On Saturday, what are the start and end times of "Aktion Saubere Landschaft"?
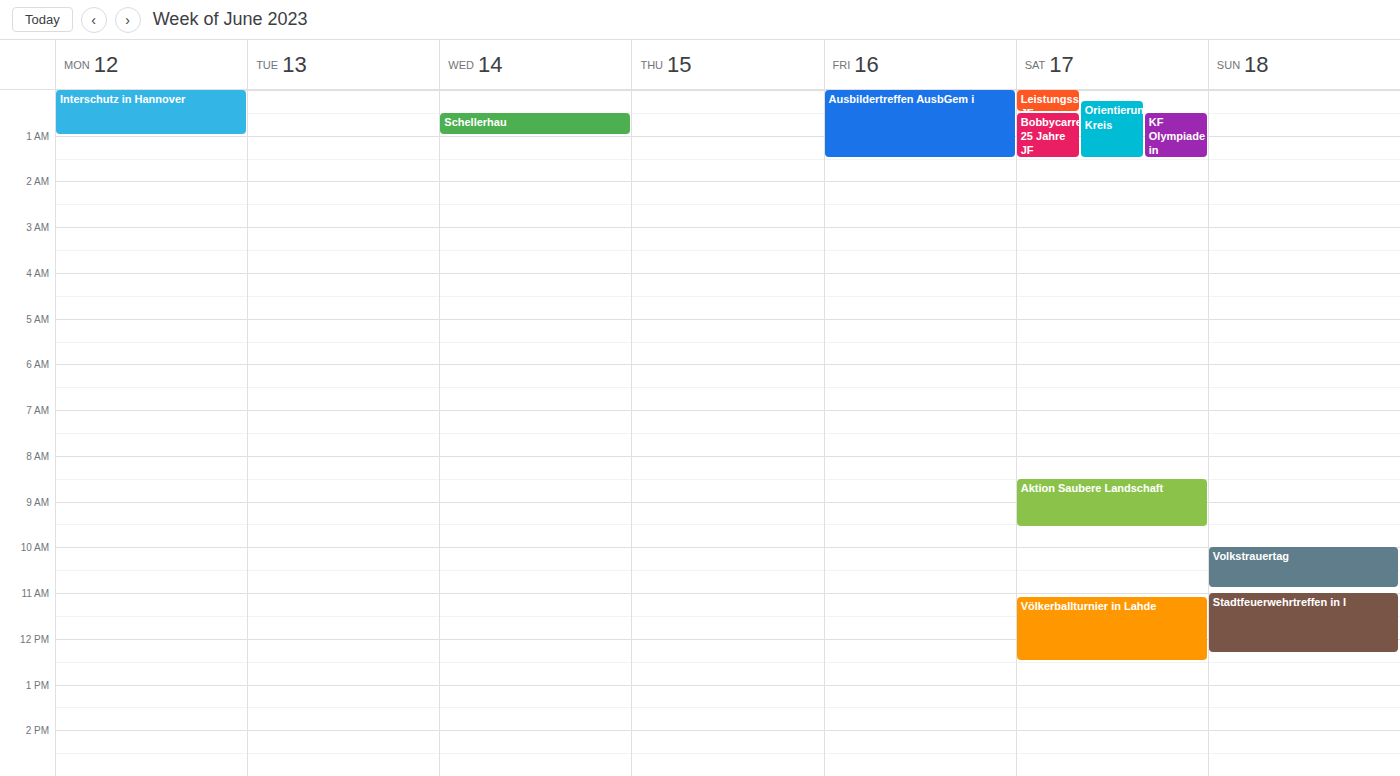
8:30 AM to 9:35 AM